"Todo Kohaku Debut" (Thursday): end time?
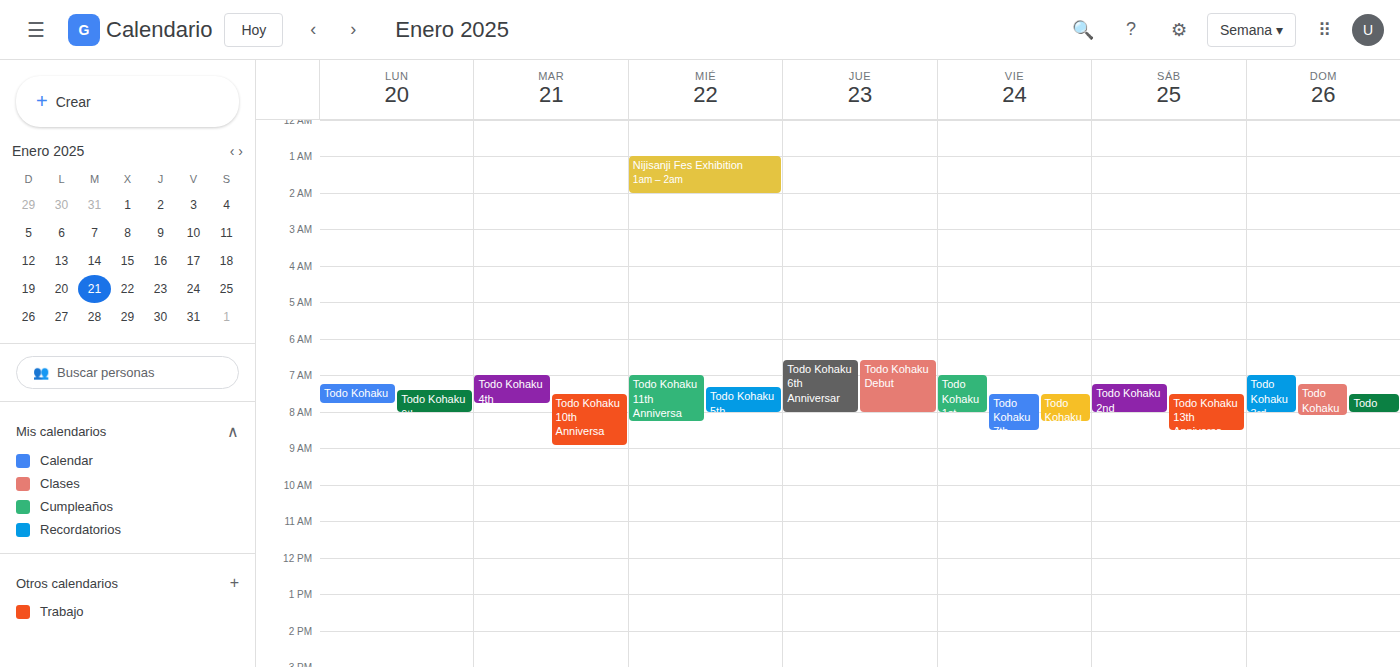
08:00